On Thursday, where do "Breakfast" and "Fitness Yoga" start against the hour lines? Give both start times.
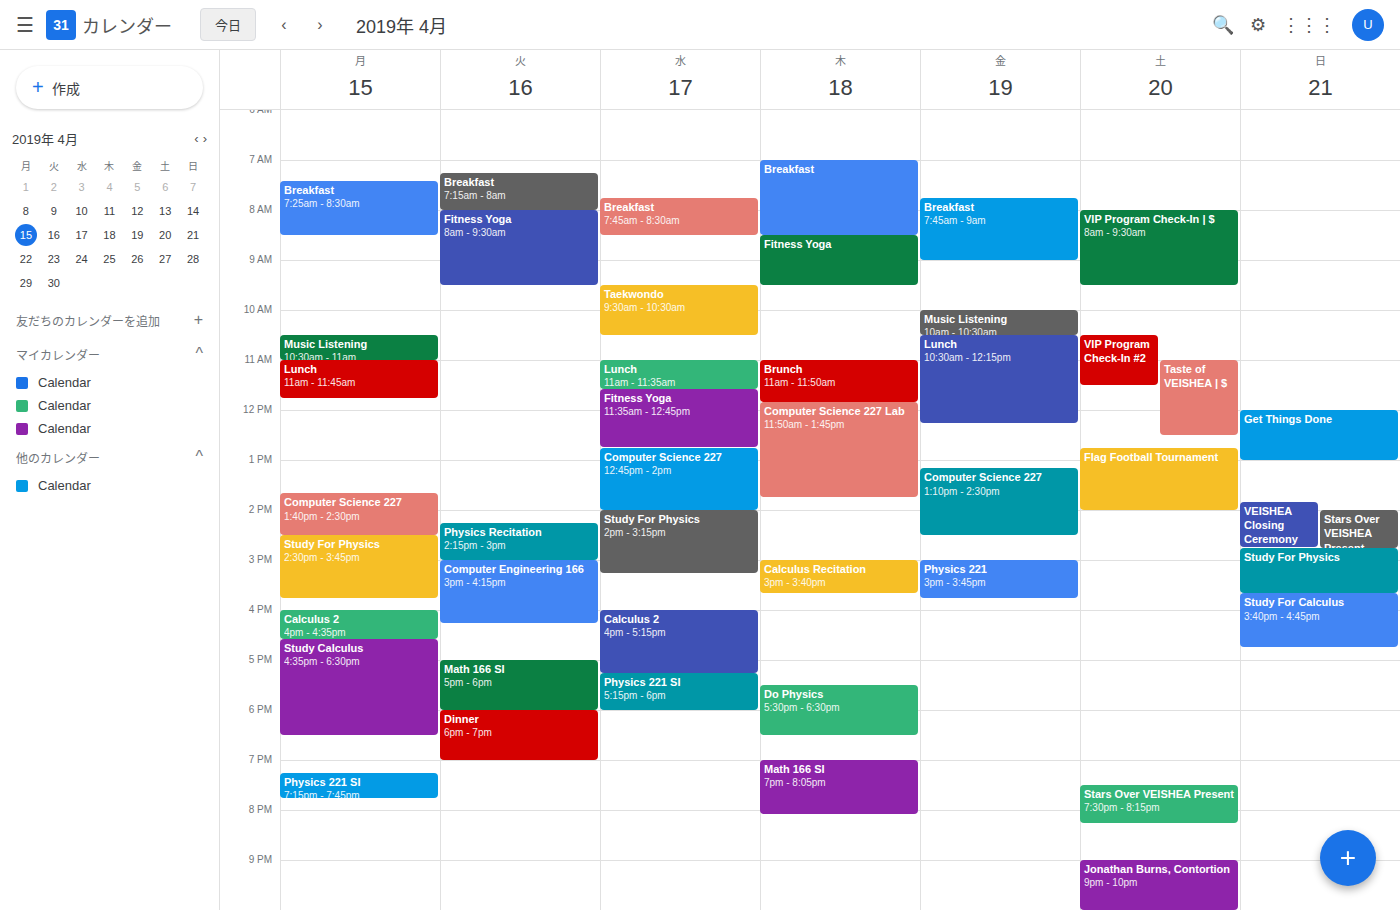
"Breakfast": 07:00, exactly on the 07:00 line. "Fitness Yoga": 08:30, halfway between the 08:00 and 09:00 lines.